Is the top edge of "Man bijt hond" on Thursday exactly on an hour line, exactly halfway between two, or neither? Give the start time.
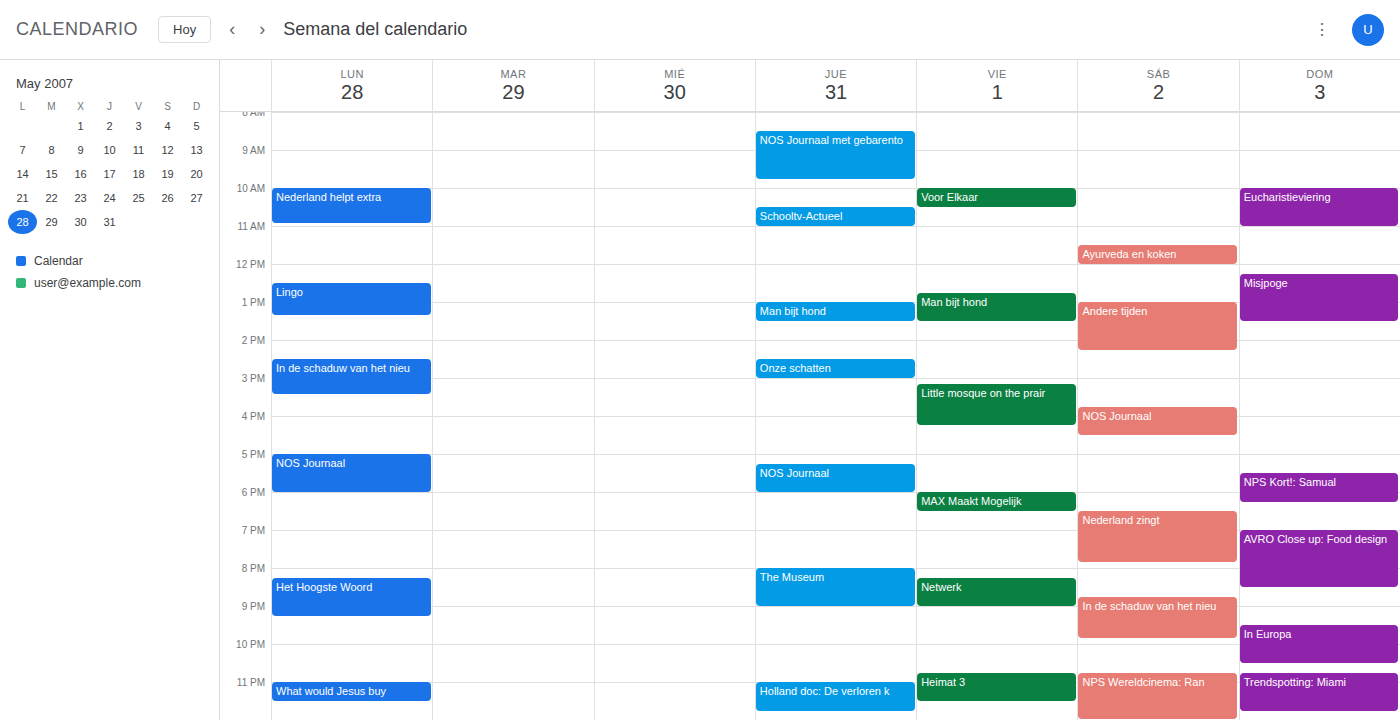
1:00 PM -- exactly on the 1 PM line.